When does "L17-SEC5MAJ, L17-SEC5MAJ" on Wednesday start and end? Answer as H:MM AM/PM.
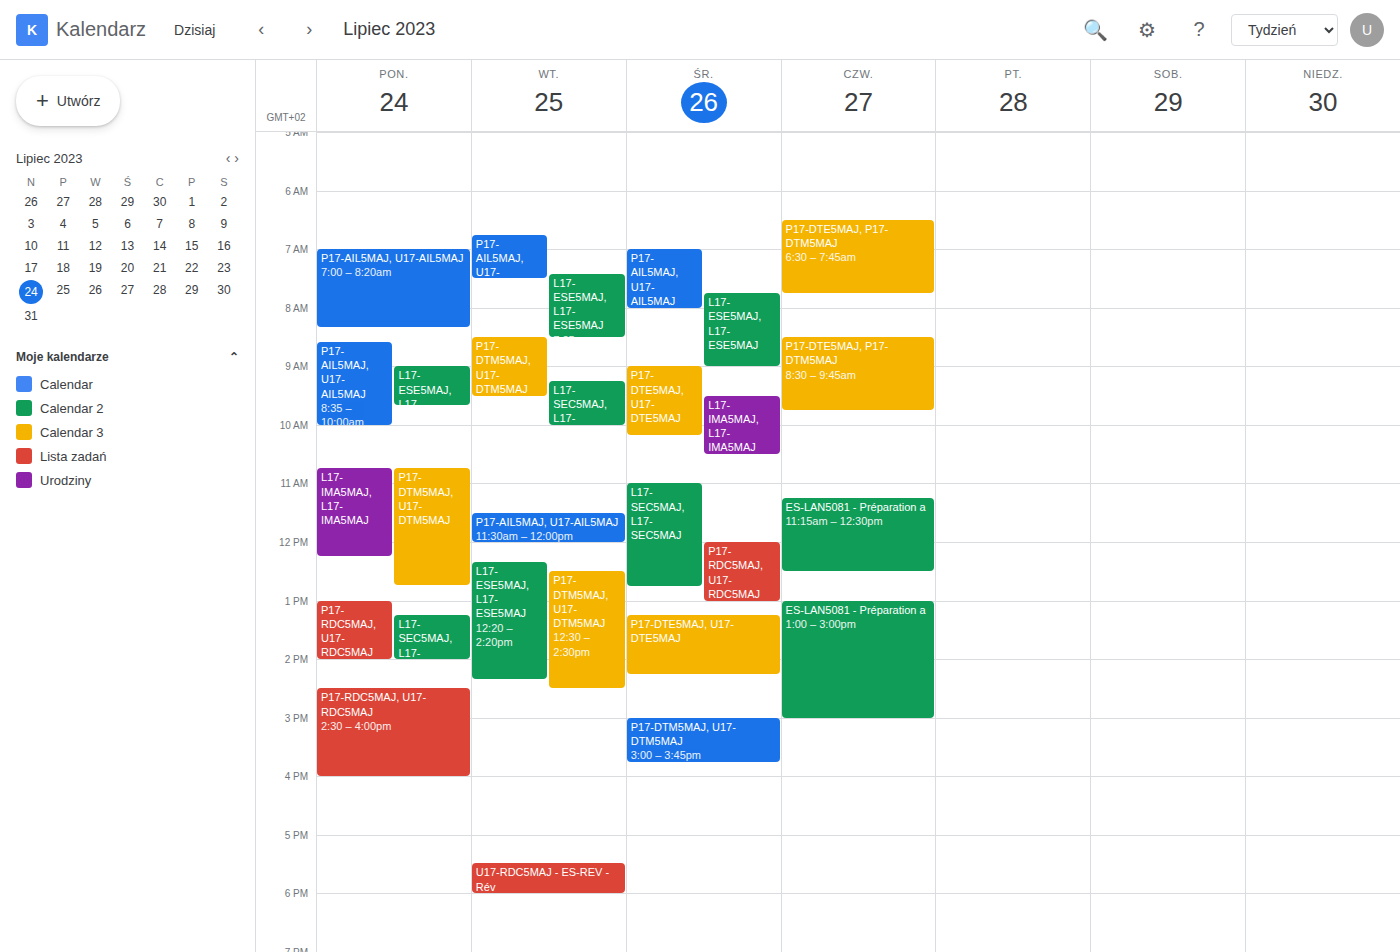
11:00 AM to 12:45 PM